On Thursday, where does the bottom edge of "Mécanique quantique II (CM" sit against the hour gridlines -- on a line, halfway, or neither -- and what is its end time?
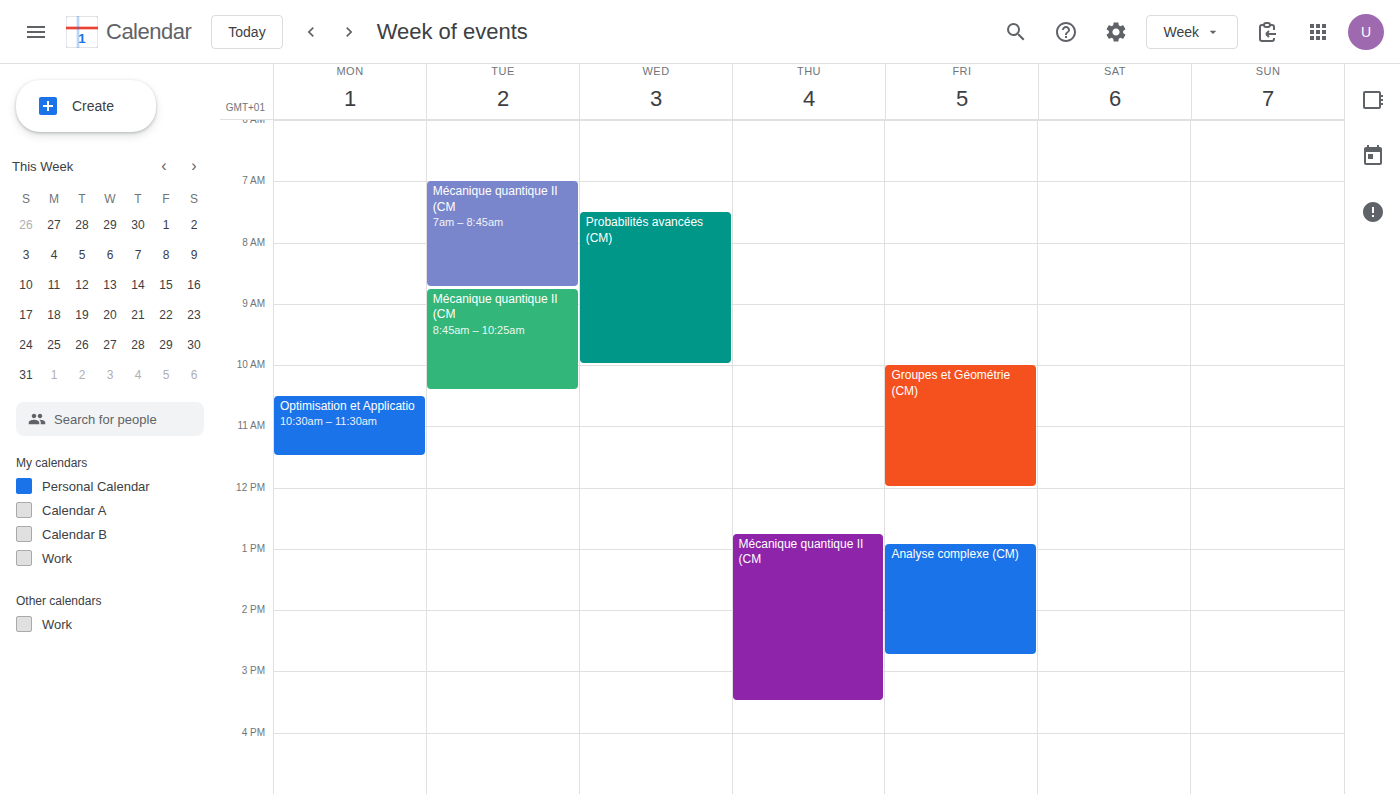
3:30 PM -- halfway between the 3 PM and 4 PM lines.